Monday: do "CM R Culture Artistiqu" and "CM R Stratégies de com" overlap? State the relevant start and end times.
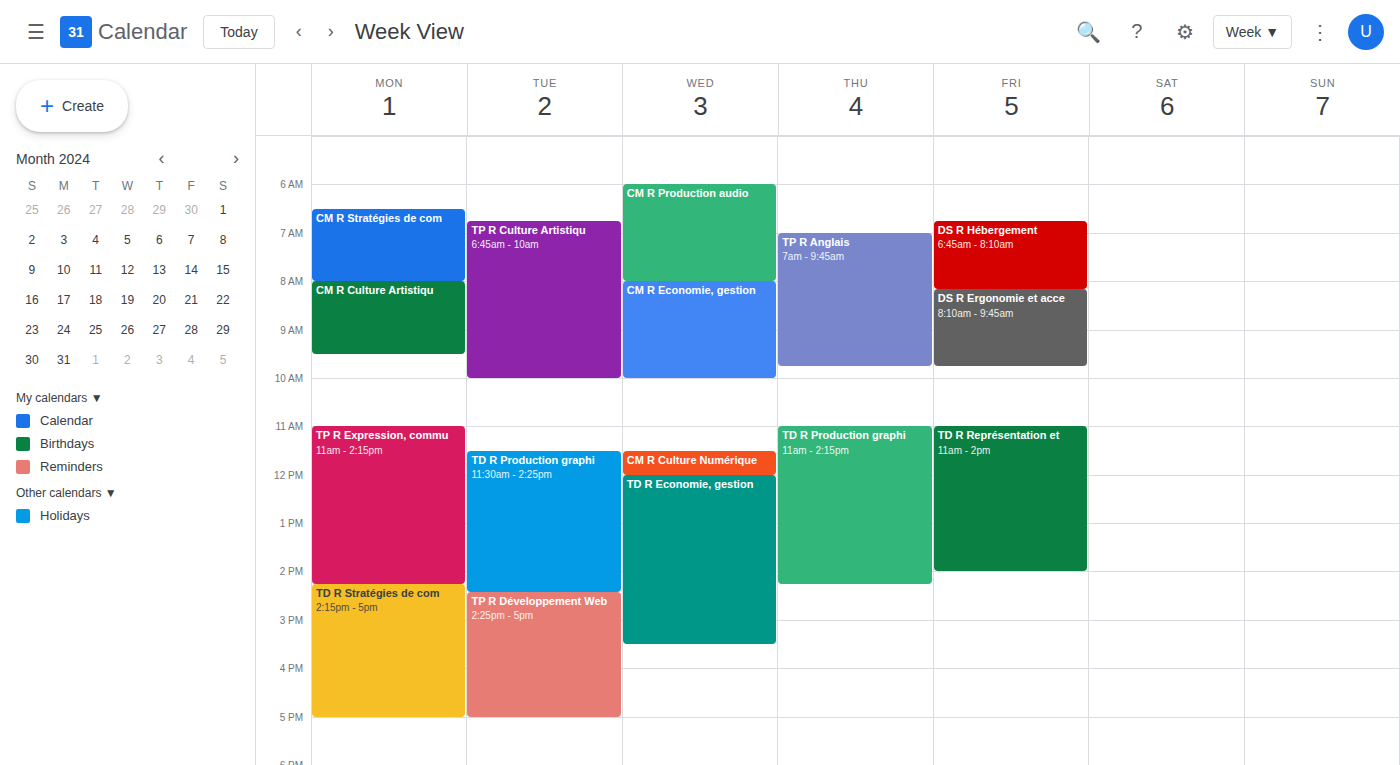
"CM R Stratégies de com" ends at 8:00 AM, exactly when "CM R Culture Artistiqu" starts -- they touch but do not overlap.